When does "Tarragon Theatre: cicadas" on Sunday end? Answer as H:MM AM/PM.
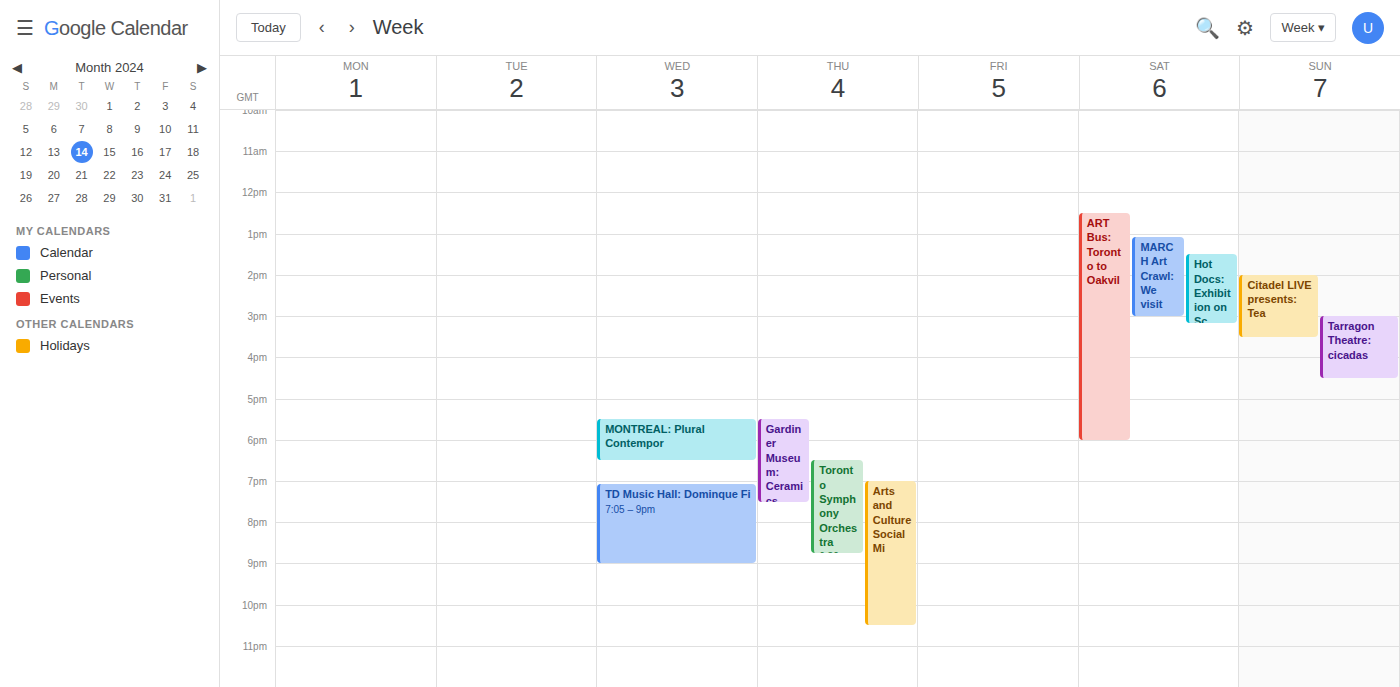
4:30 PM